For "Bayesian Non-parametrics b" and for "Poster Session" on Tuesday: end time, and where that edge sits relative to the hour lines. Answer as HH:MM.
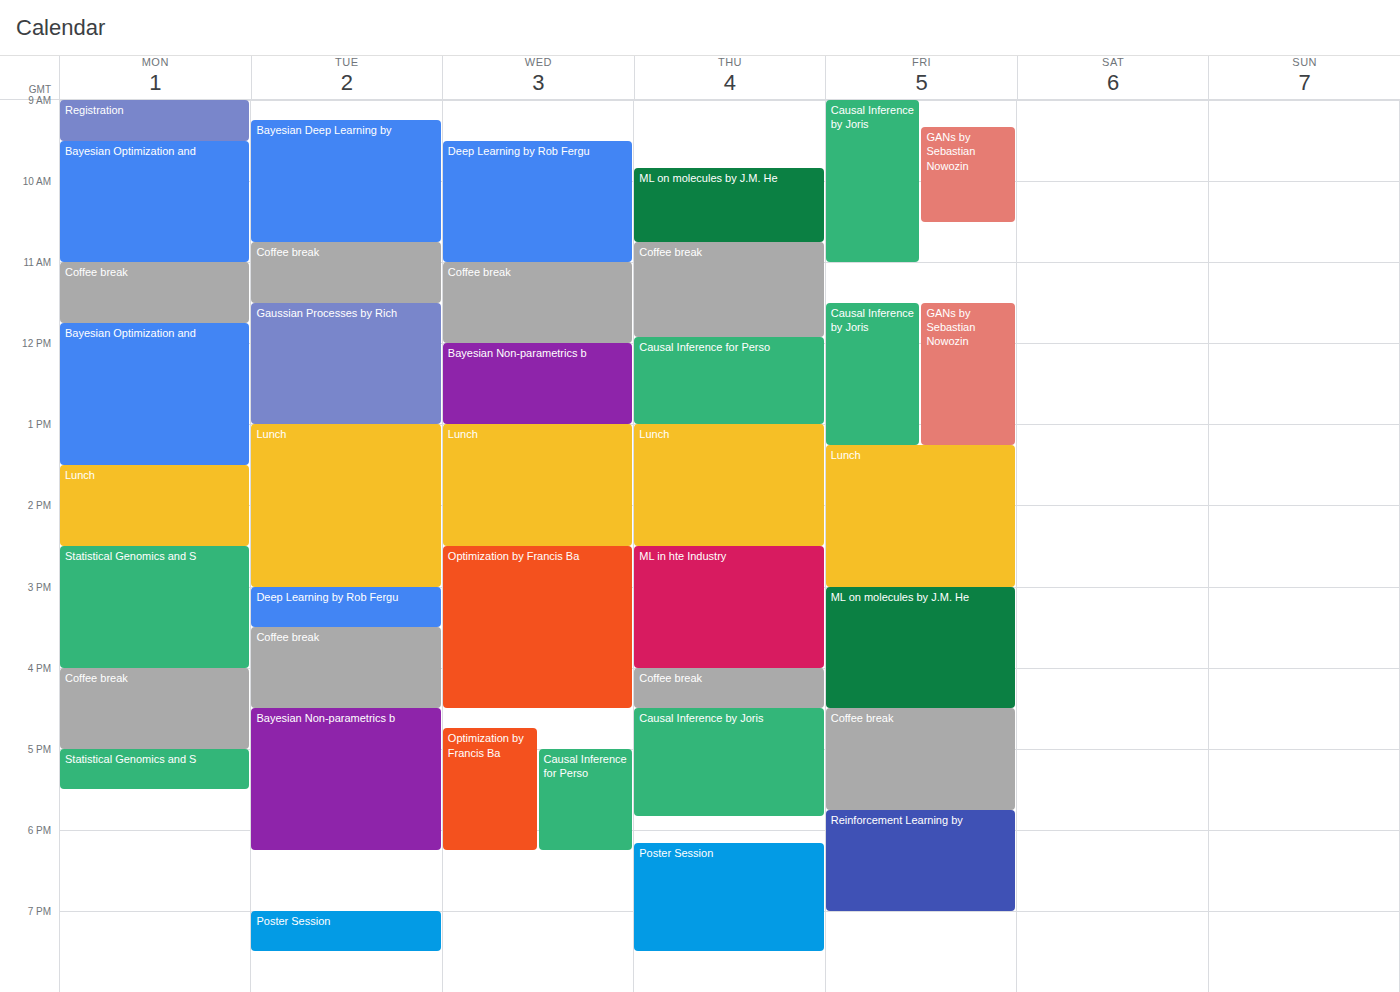
"Bayesian Non-parametrics b": 18:15, neither: a quarter of the way from the 18:00 line to the 19:00 line. "Poster Session": 19:30, halfway between the 19:00 and 20:00 lines.